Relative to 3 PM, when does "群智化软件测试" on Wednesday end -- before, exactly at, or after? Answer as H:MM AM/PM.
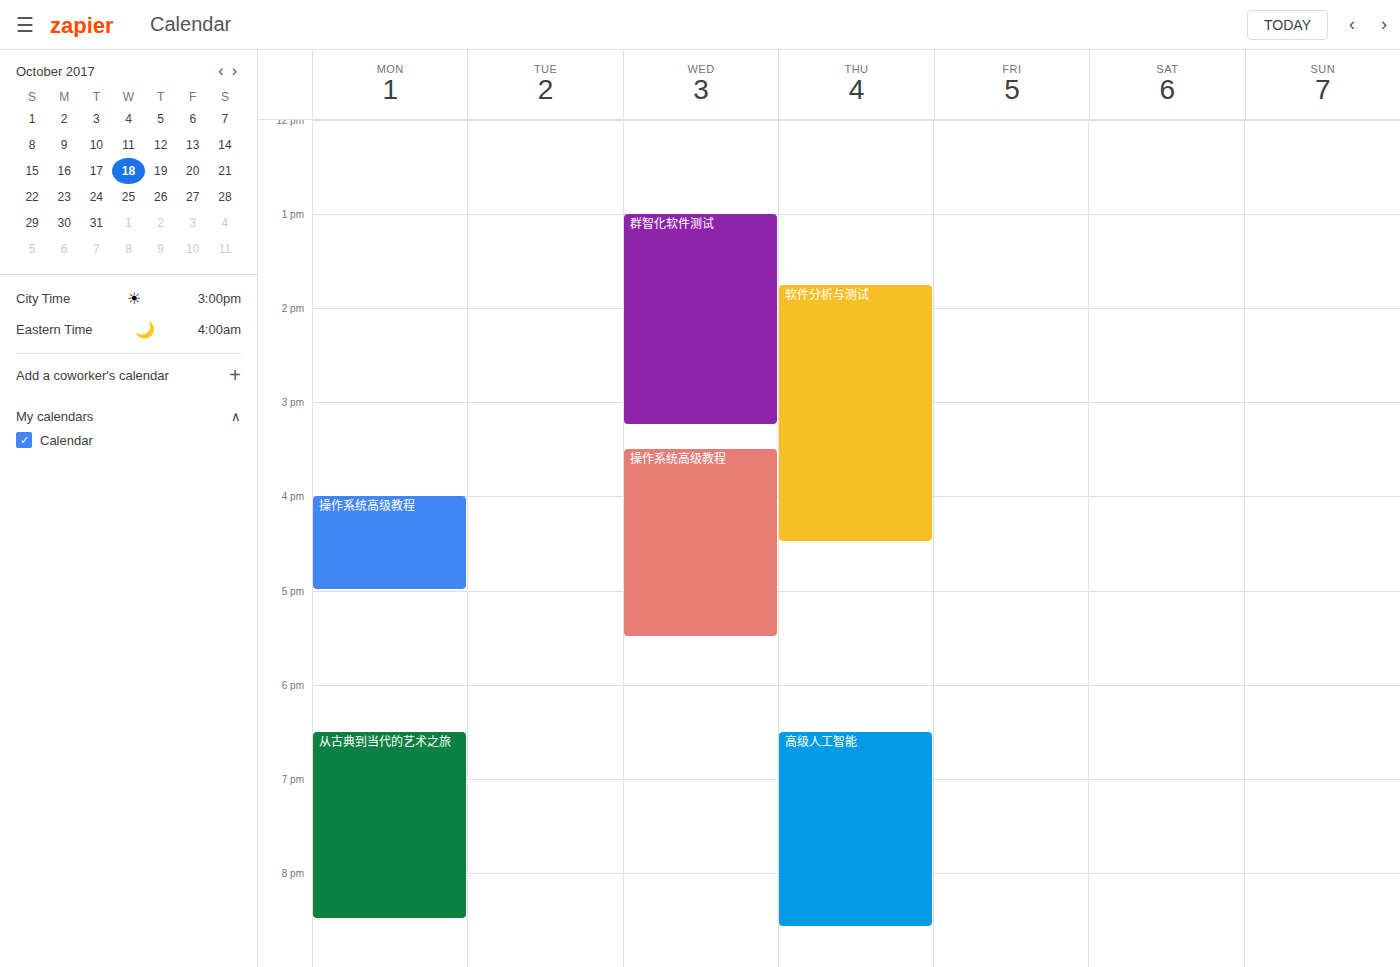
3:15 PM -- after 3 PM, 15 minutes below the 3 PM line.